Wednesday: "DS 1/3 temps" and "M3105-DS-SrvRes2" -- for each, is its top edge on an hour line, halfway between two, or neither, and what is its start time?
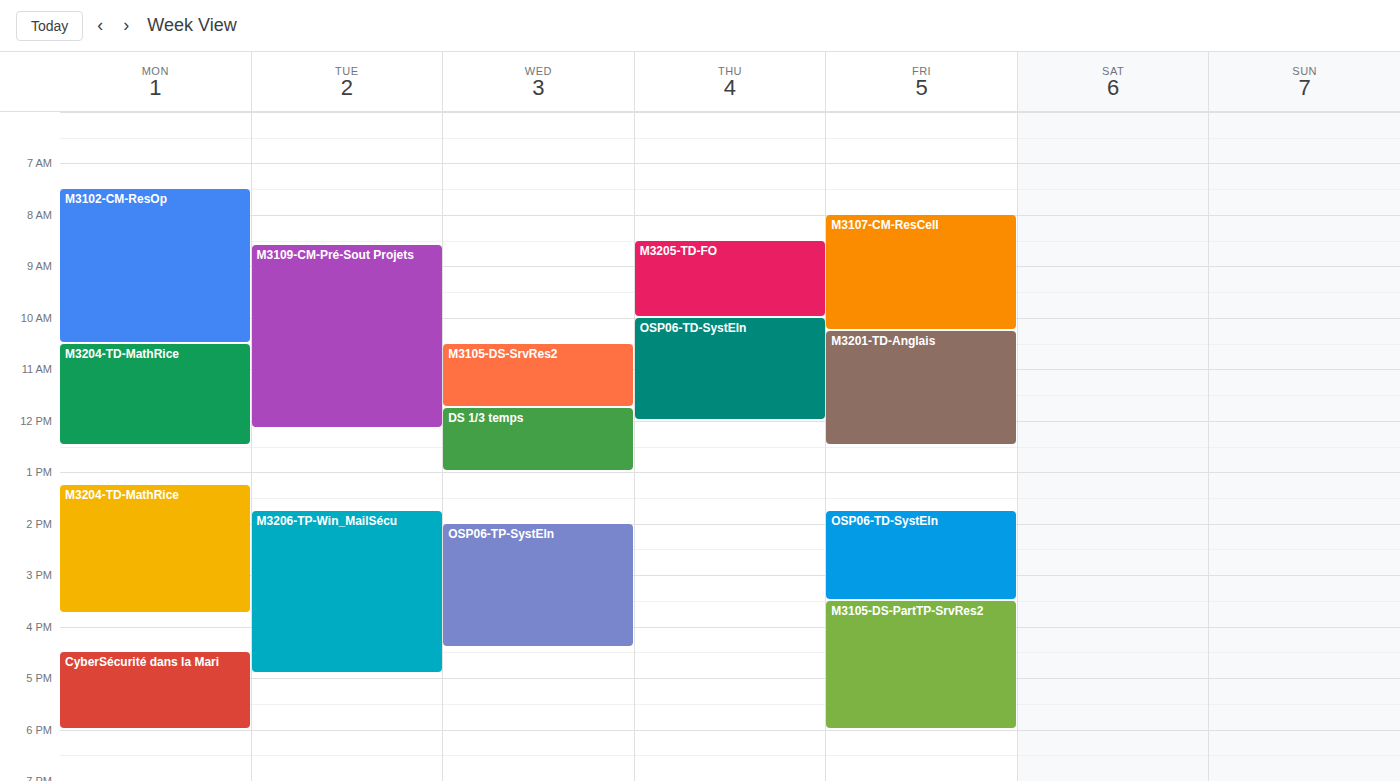
"DS 1/3 temps": 11:45 AM, neither: three quarters of the way from the 11 AM line to the 12 PM line. "M3105-DS-SrvRes2": 10:30 AM, halfway between the 10 AM and 11 AM lines.